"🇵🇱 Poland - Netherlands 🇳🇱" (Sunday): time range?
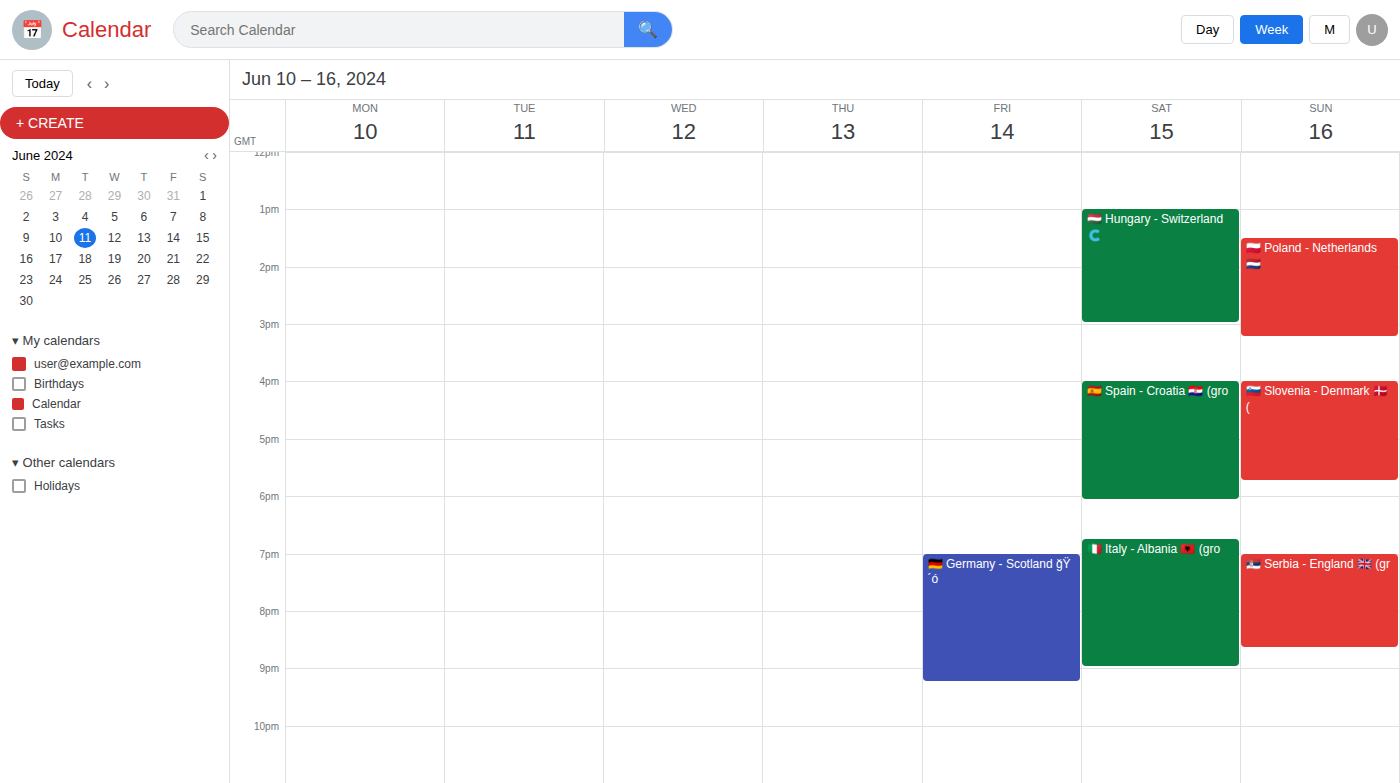
1:30 PM to 3:15 PM